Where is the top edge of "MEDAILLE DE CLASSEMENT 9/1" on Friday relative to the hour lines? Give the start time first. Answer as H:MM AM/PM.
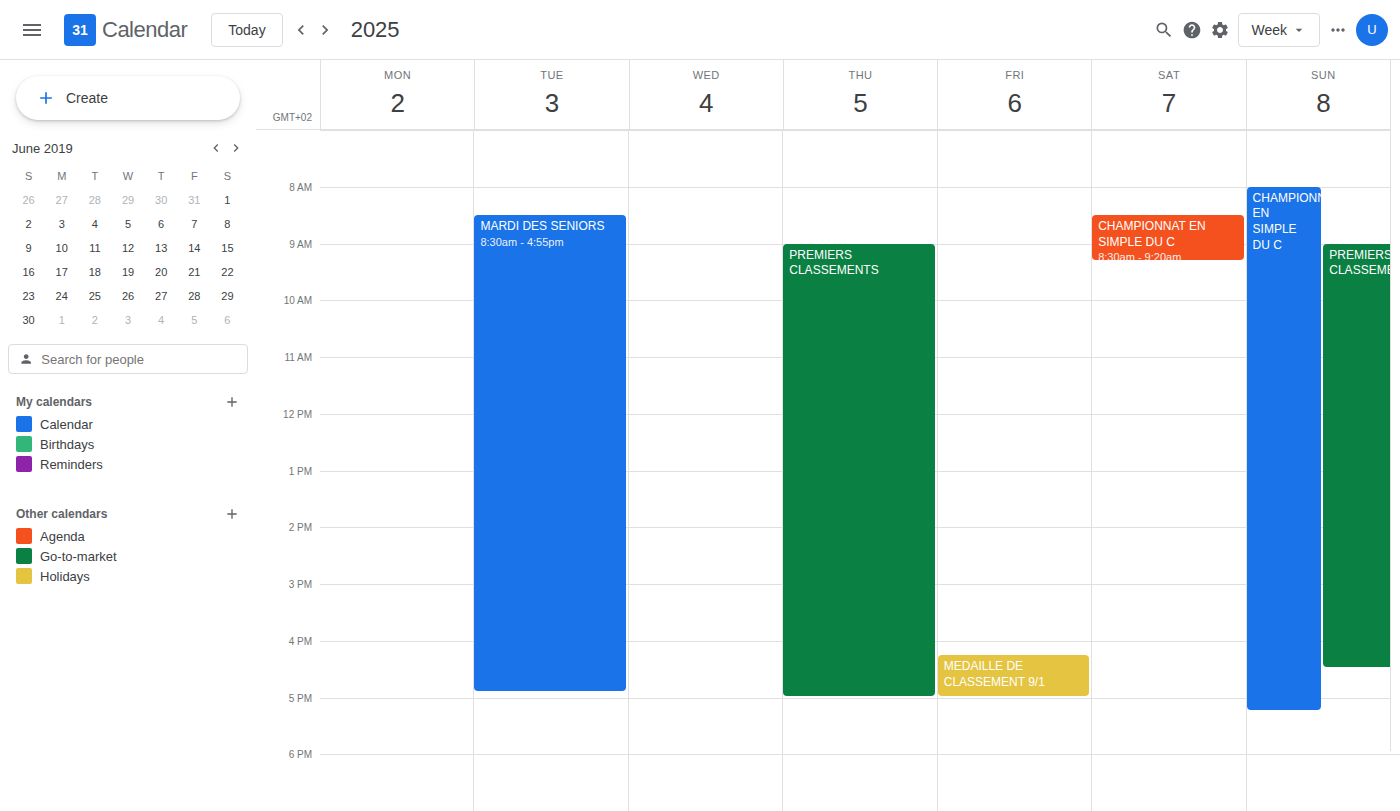
4:15 PM -- neither: a quarter of the way from the 4 PM line to the 5 PM line.